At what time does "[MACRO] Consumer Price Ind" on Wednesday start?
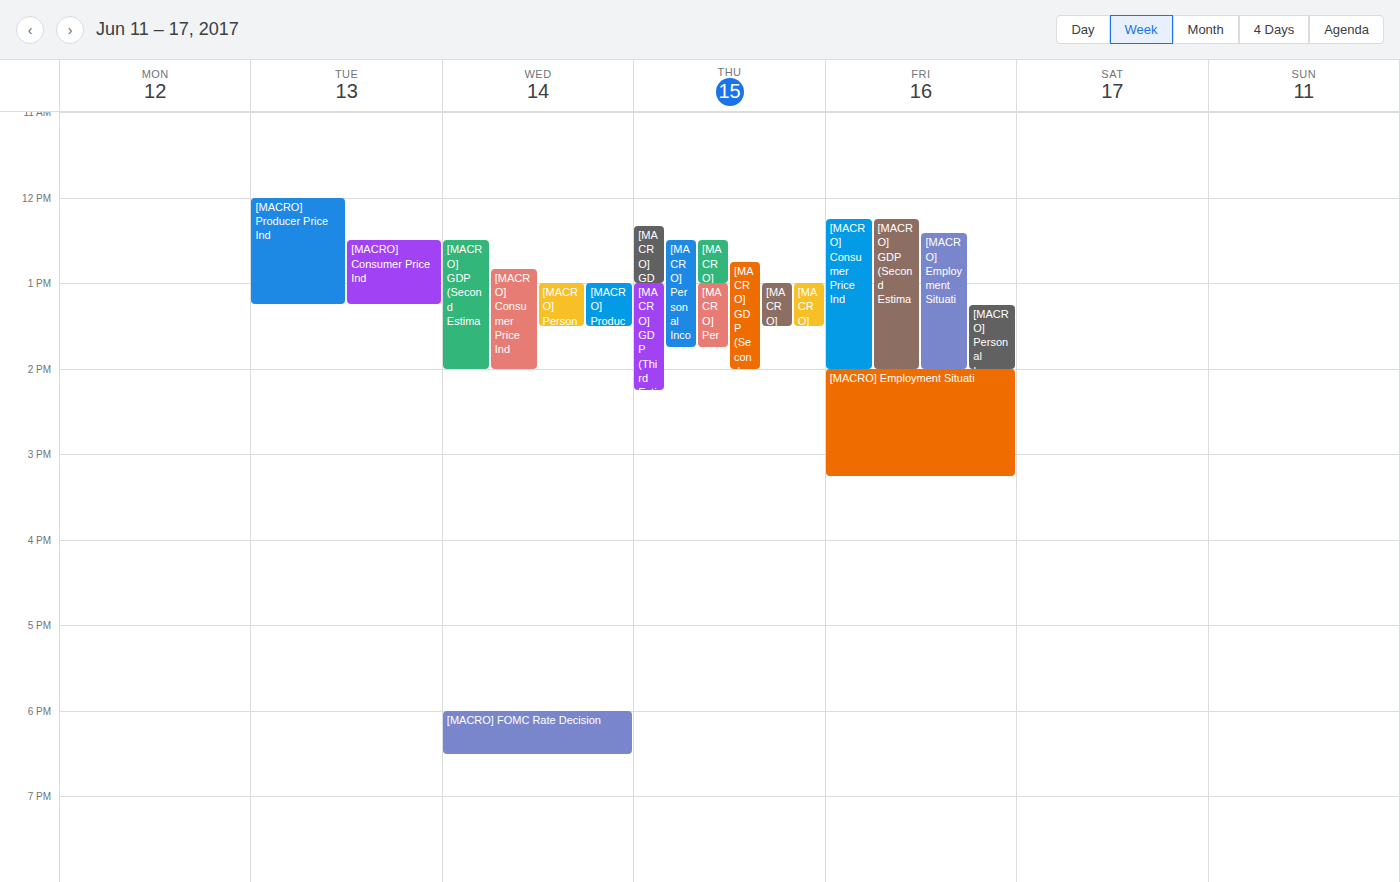
12:50 PM